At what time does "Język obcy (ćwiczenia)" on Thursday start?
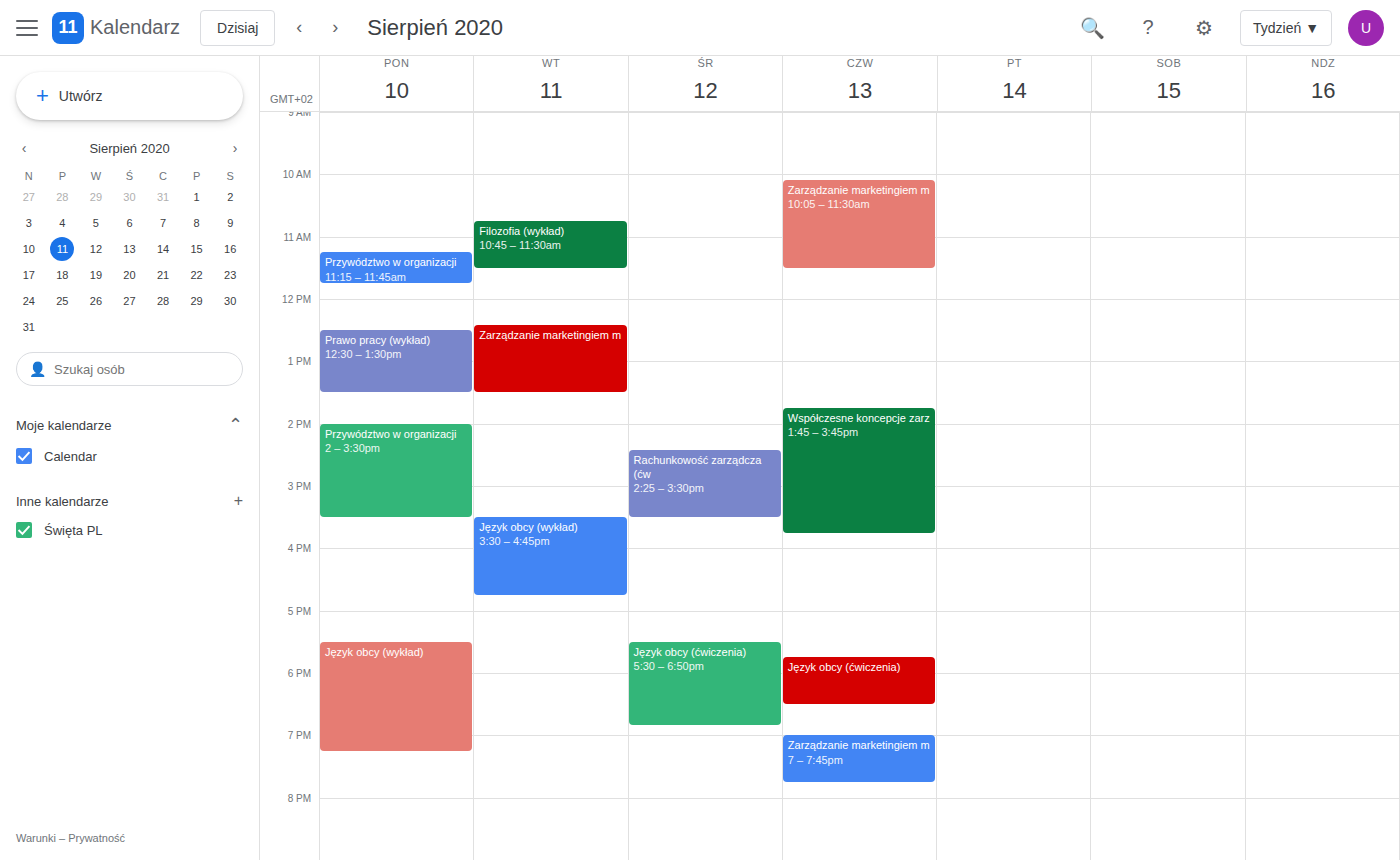
5:45 PM